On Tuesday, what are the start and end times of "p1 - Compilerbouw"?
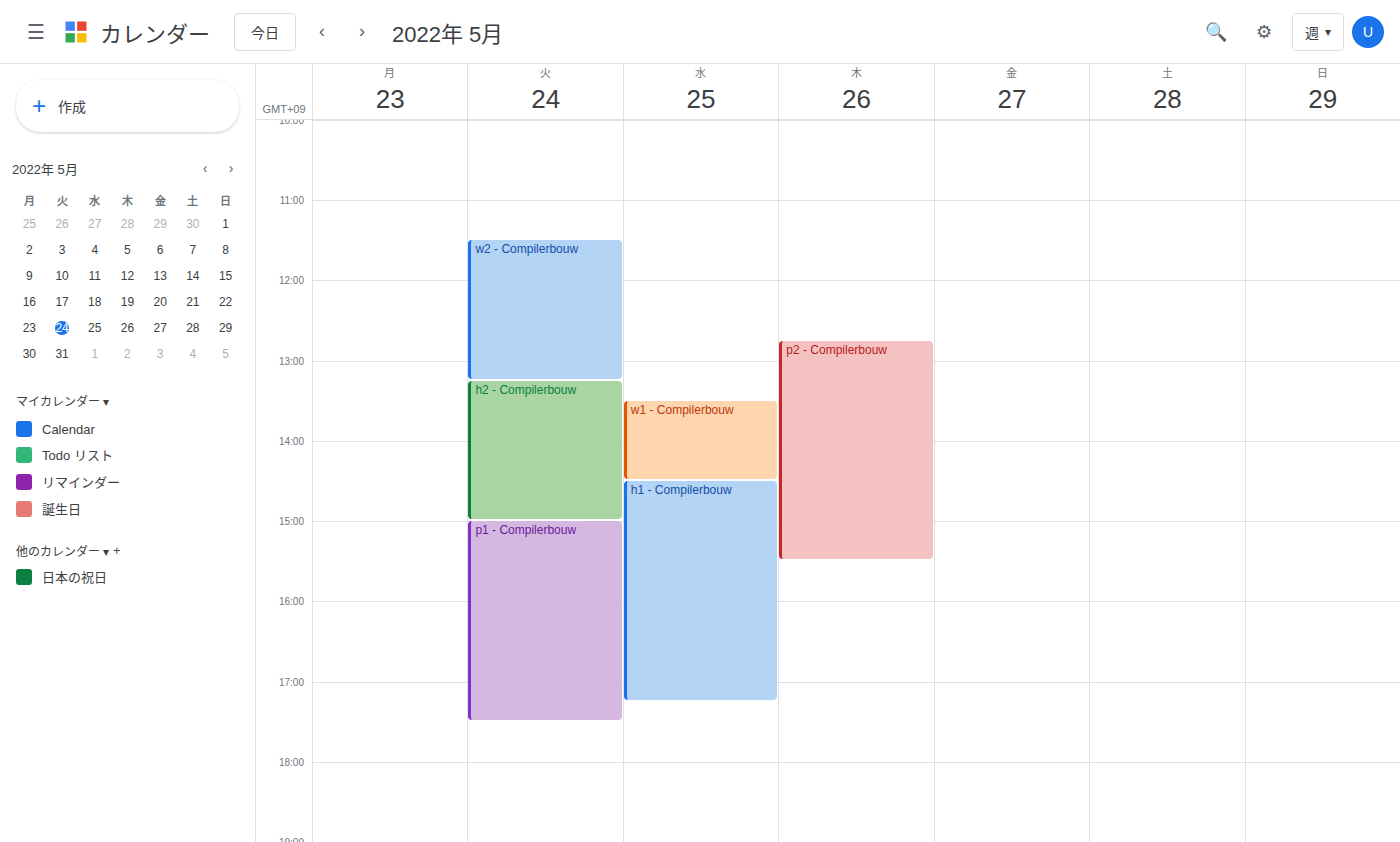
3:00 PM to 5:30 PM